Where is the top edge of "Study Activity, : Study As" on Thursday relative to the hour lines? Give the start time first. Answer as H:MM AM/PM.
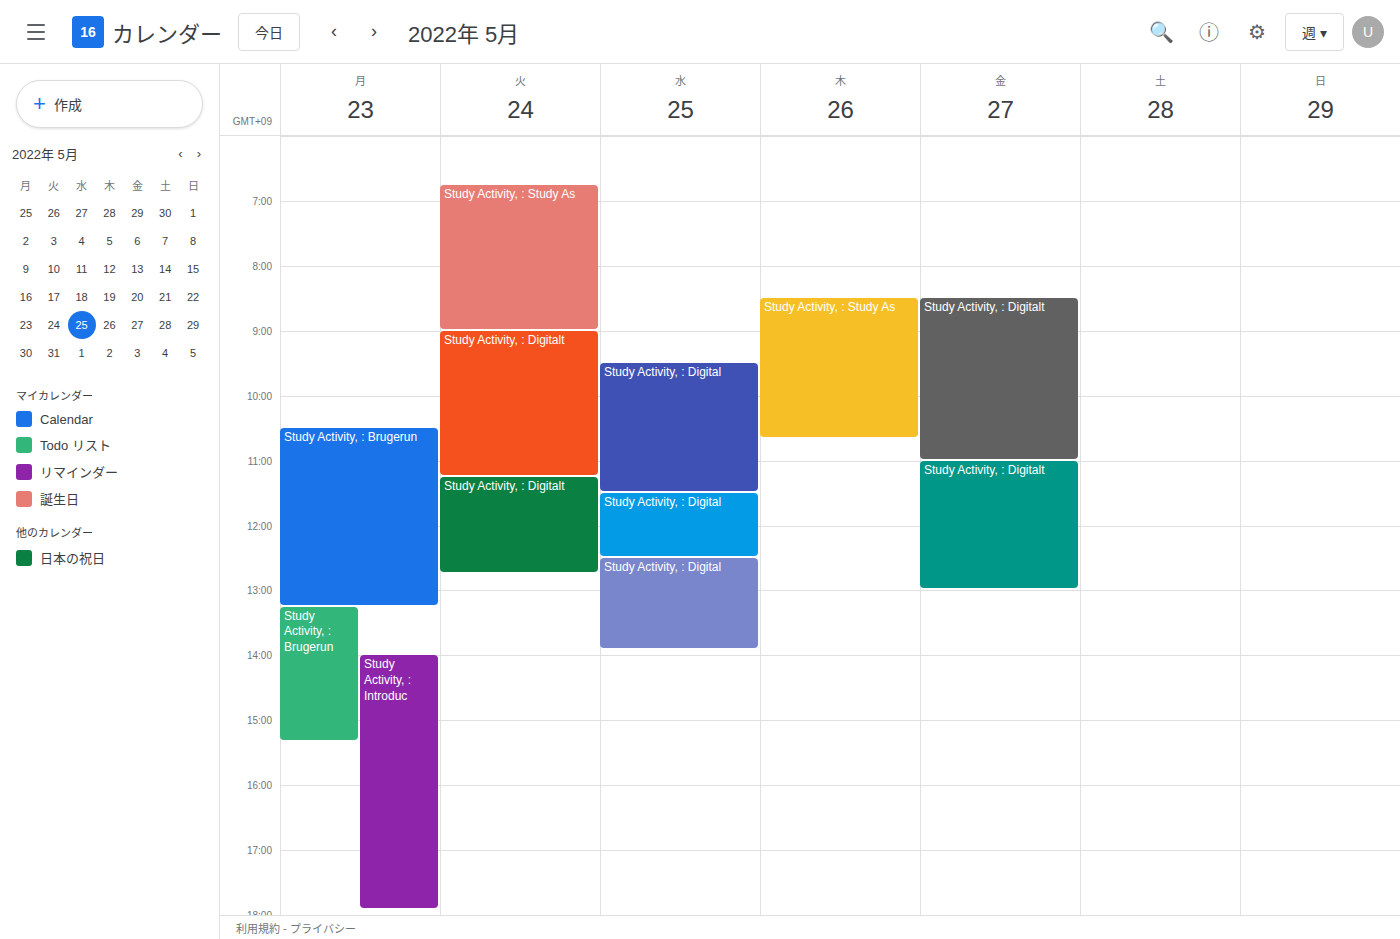
8:30 AM -- halfway between the 8 AM and 9 AM lines.